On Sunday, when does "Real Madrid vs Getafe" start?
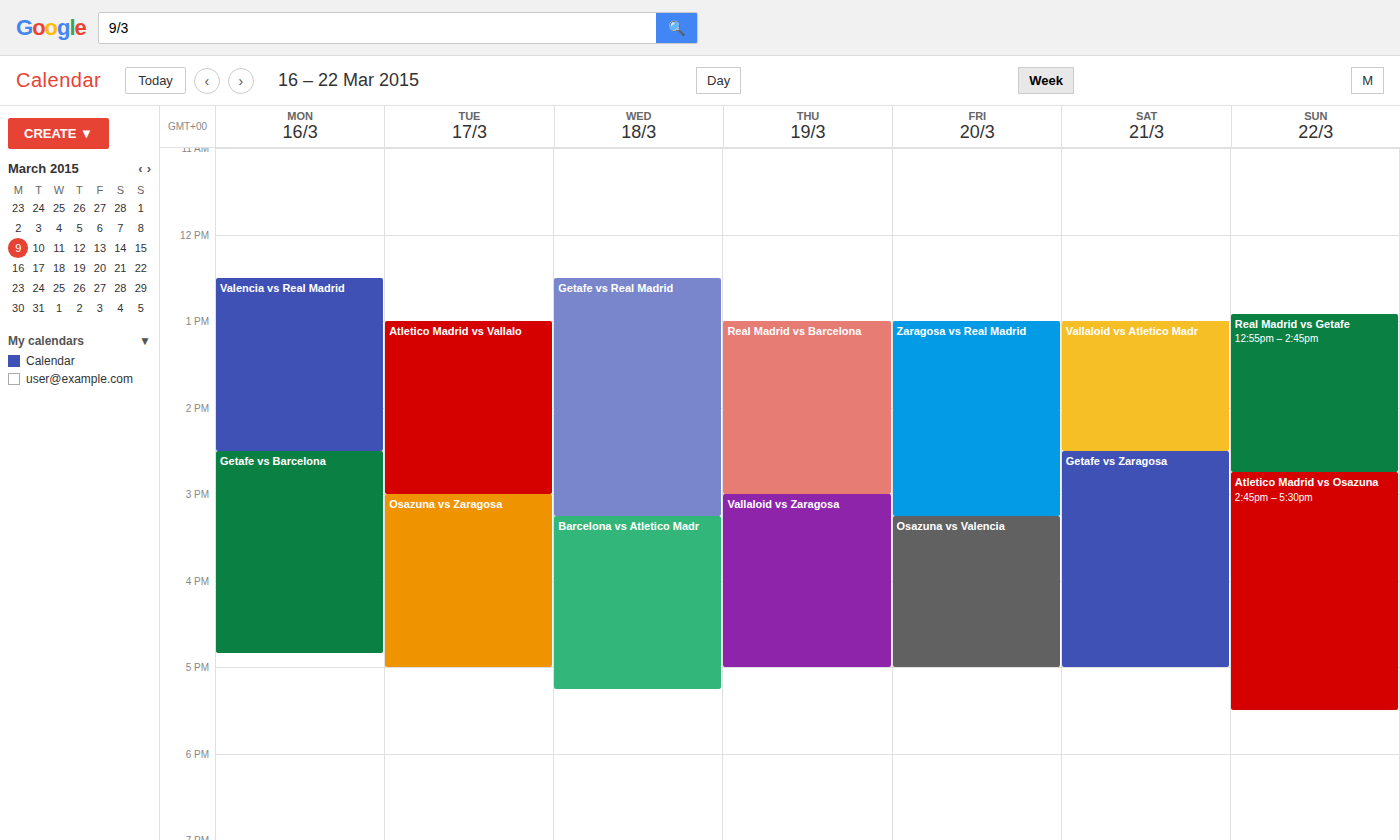
12:55 PM